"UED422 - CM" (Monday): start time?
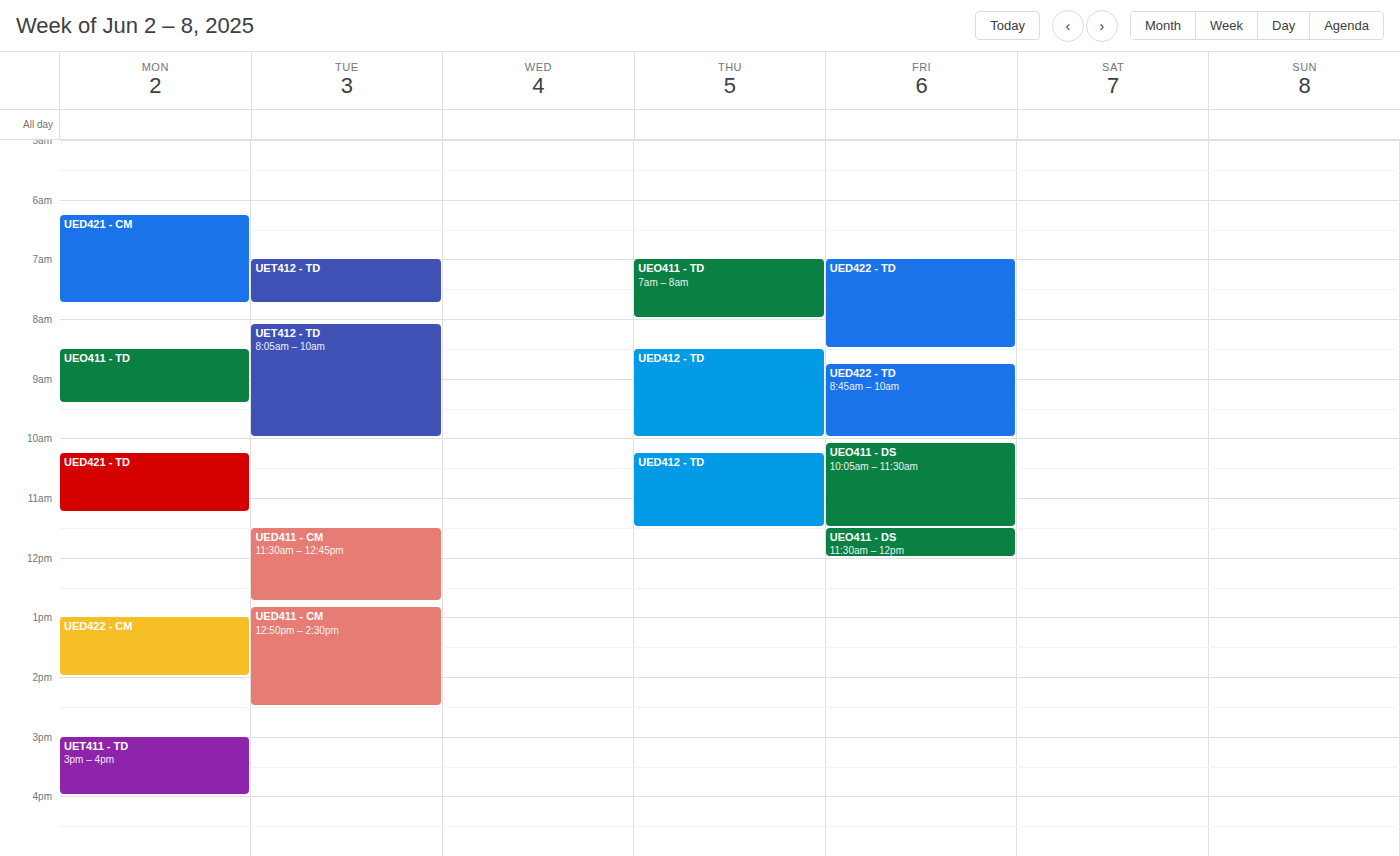
13:00